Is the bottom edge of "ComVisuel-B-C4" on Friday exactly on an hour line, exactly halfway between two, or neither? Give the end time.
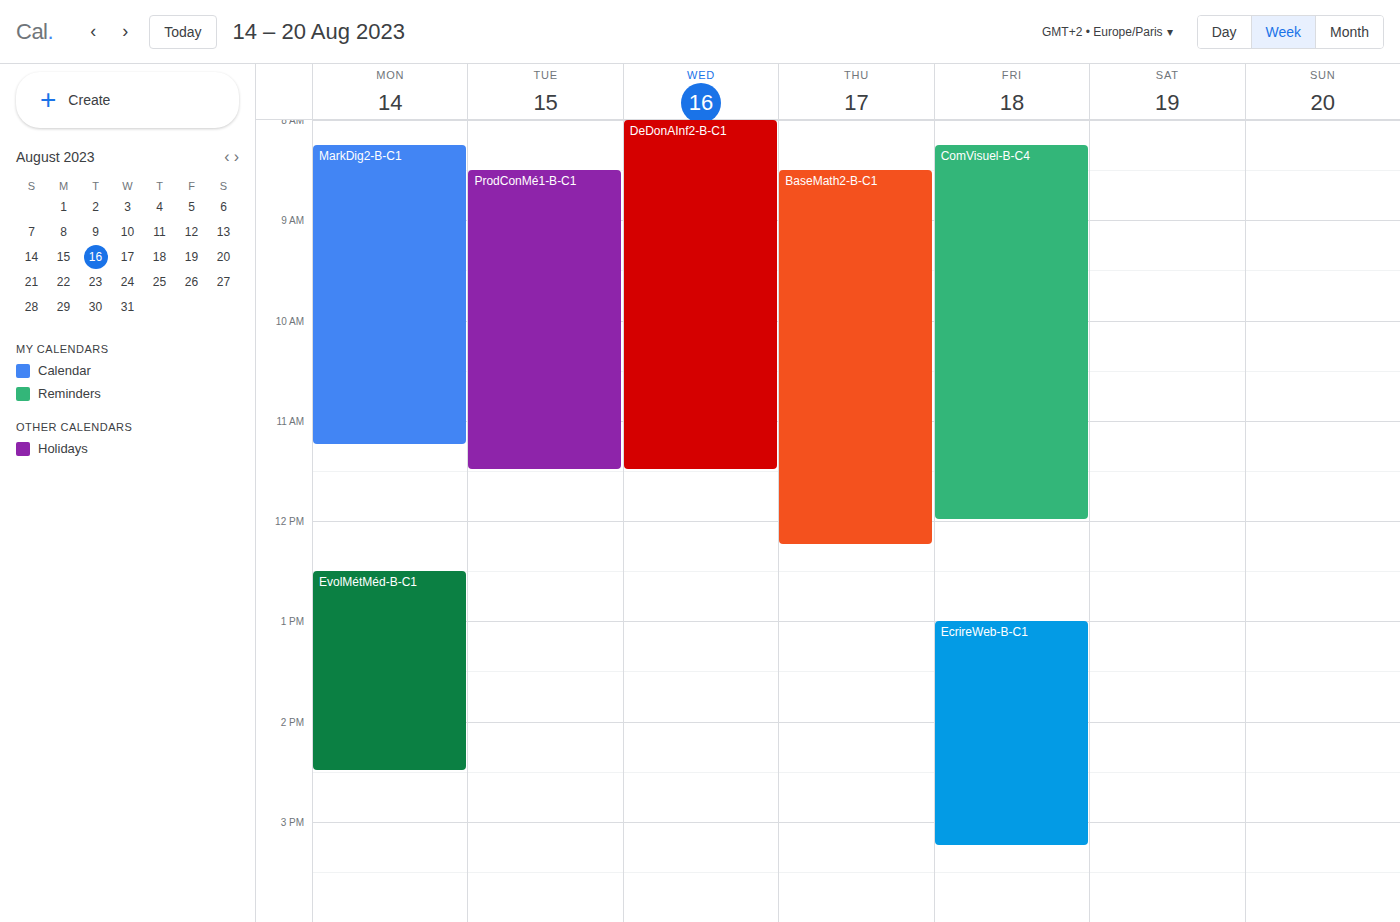
12:00 PM -- exactly on the 12 PM line.